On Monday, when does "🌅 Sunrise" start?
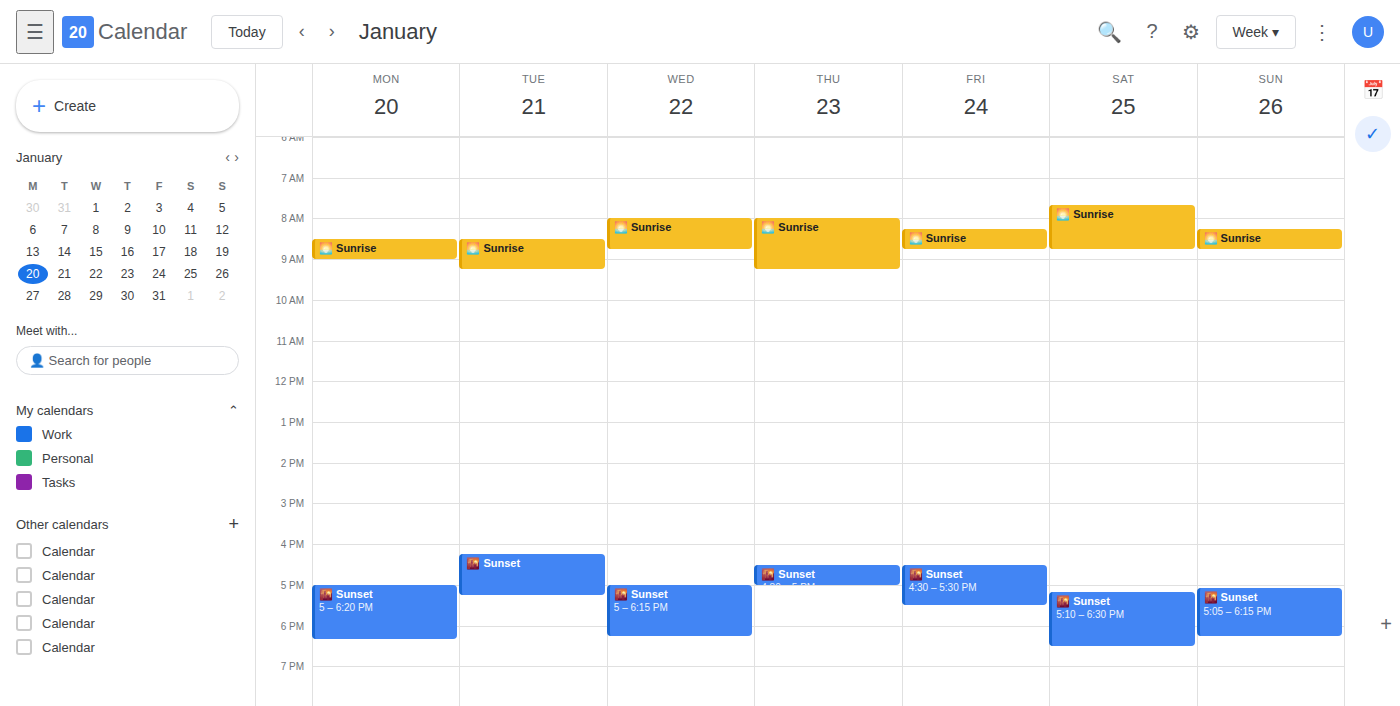
8:30 AM